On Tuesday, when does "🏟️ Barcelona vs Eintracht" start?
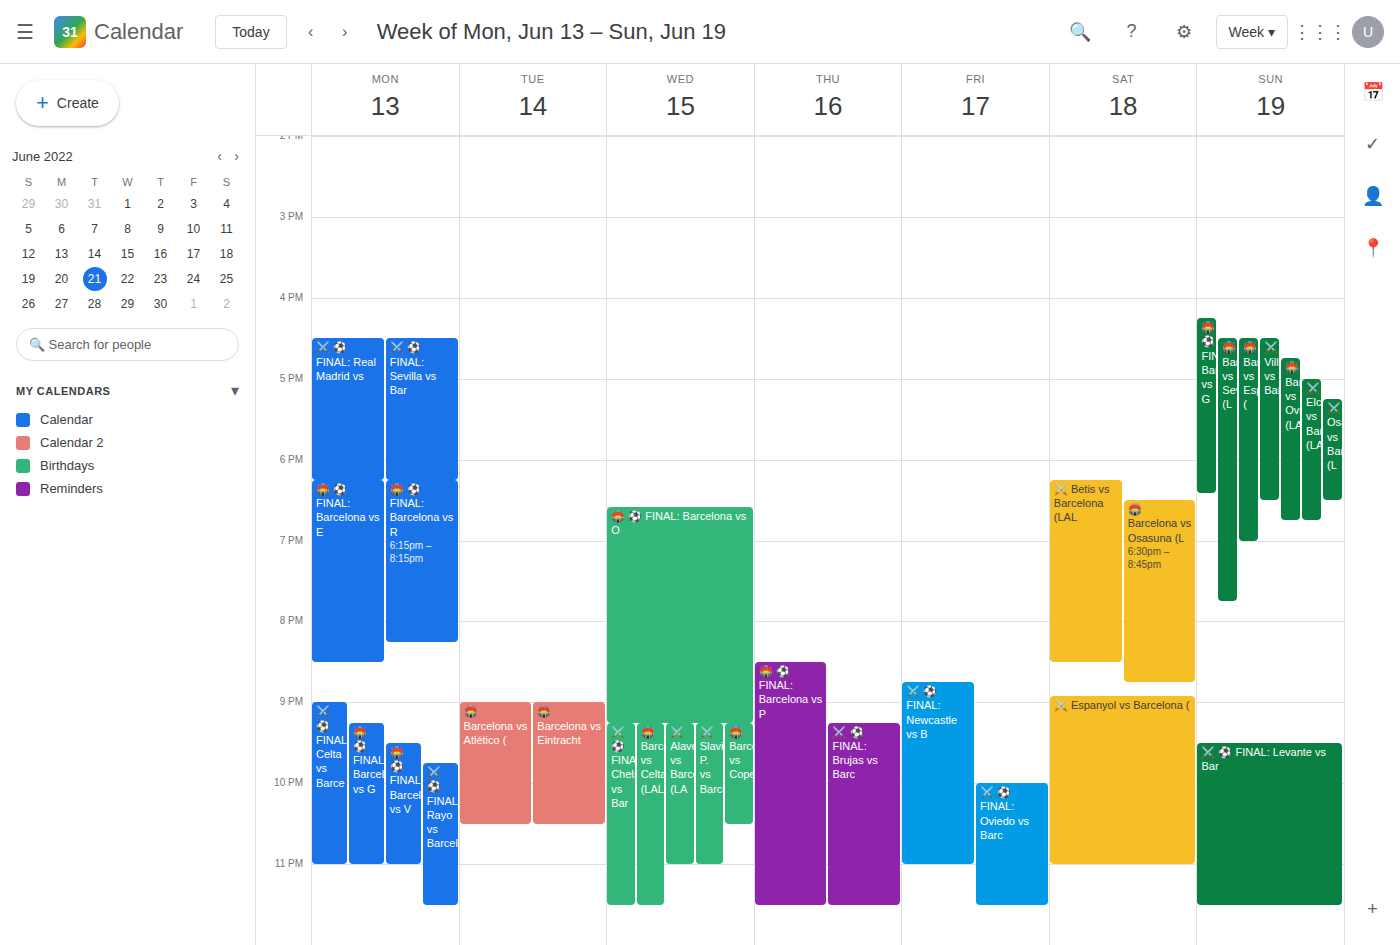
9:00 PM